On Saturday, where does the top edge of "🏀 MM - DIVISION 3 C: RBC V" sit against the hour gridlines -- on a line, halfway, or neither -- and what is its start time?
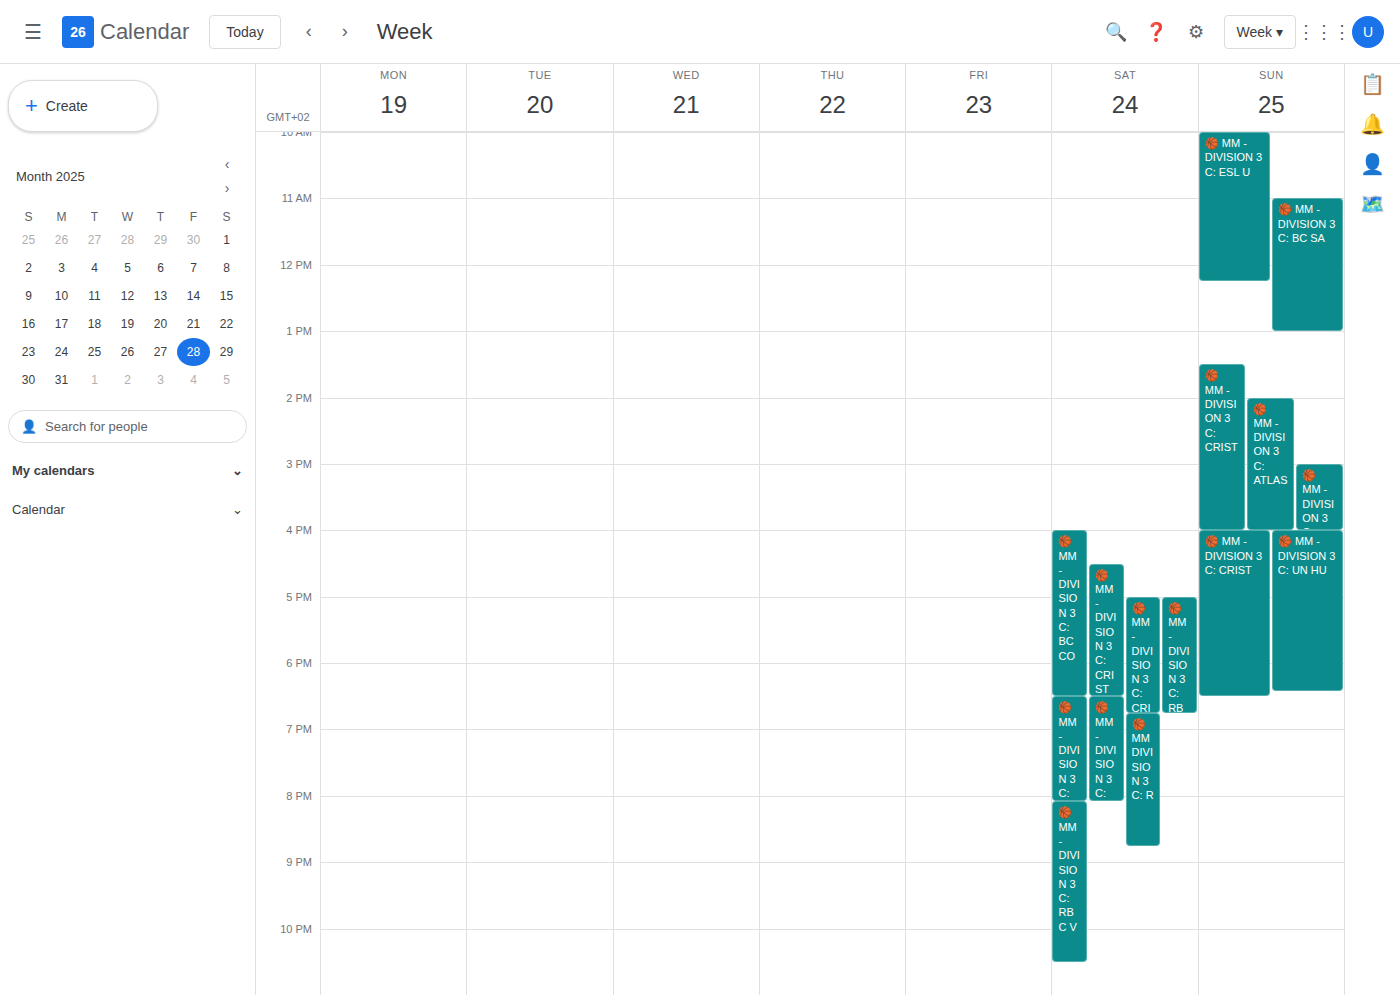
8:05 PM -- neither: 5 minutes below the 8 PM line and 55 minutes above the 9 PM line.